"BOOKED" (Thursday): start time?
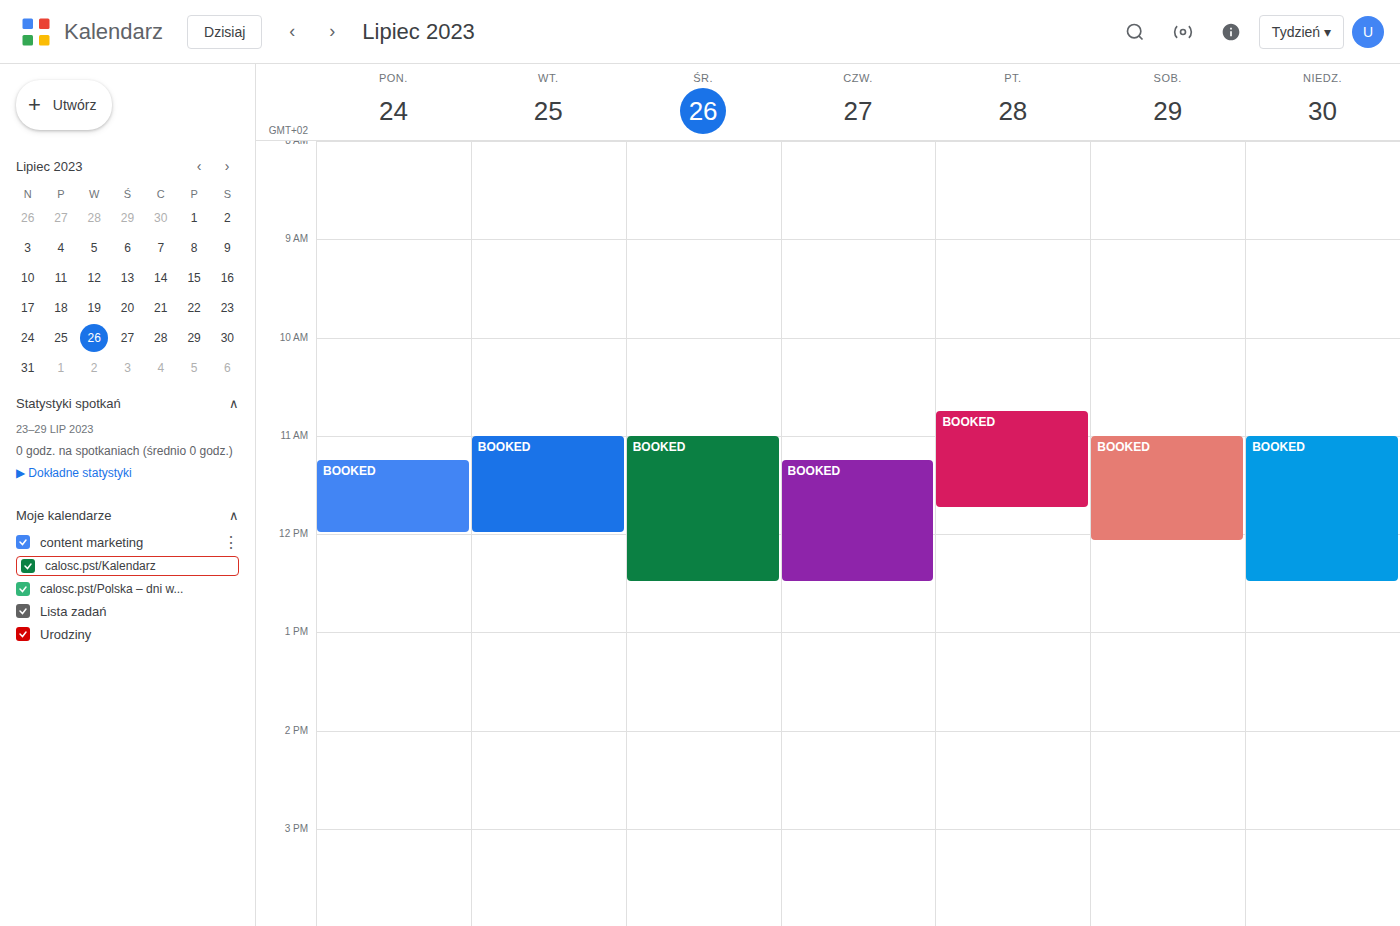
11:15 AM